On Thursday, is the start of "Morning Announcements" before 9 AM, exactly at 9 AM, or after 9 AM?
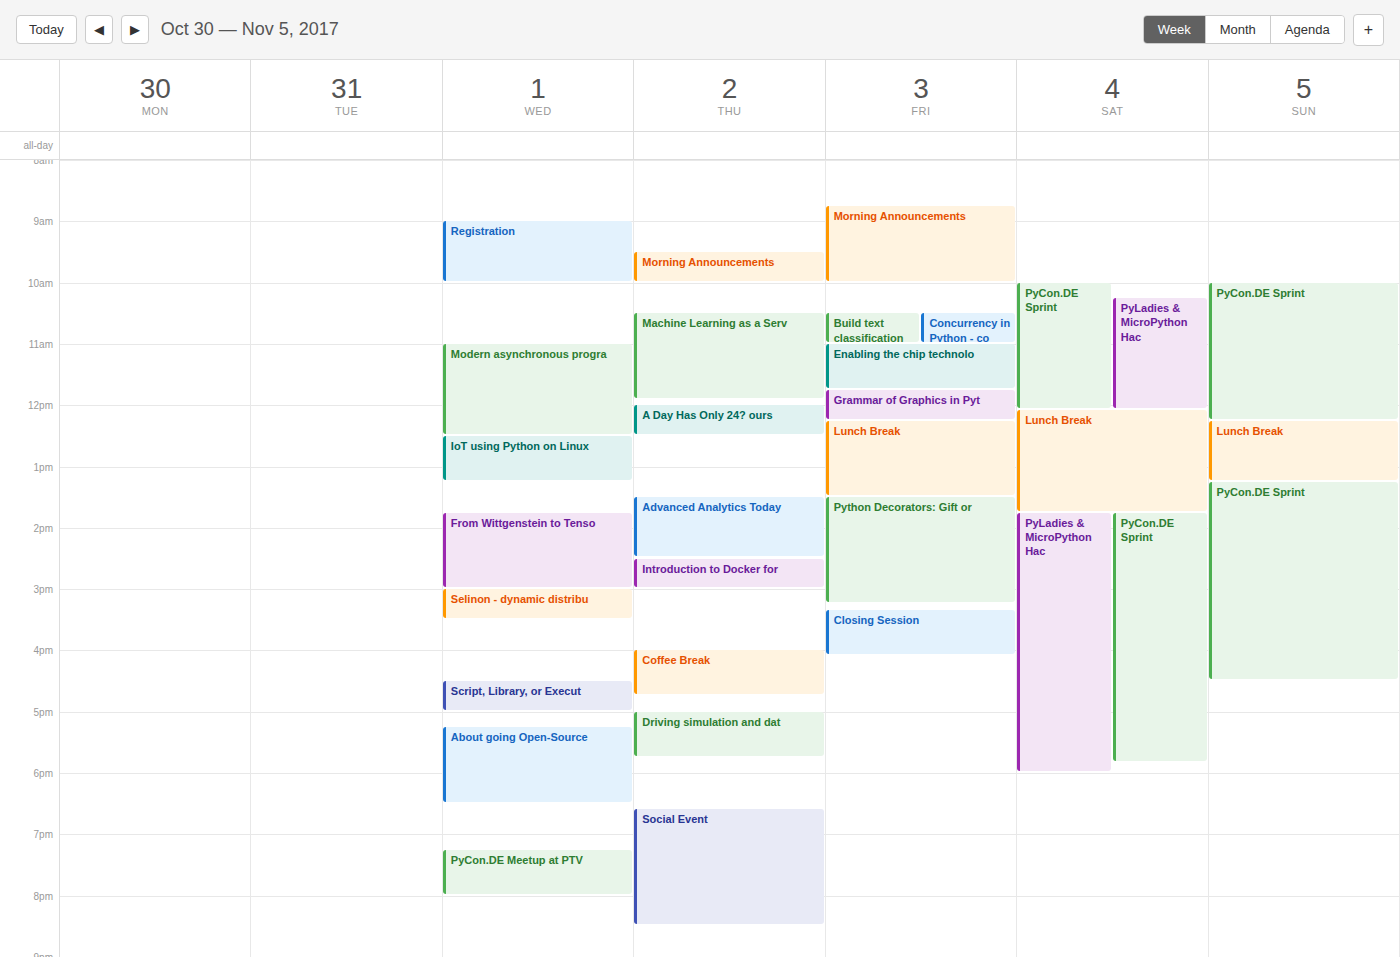
9:30 AM -- after 9 AM, 30 minutes below the 9 AM line.